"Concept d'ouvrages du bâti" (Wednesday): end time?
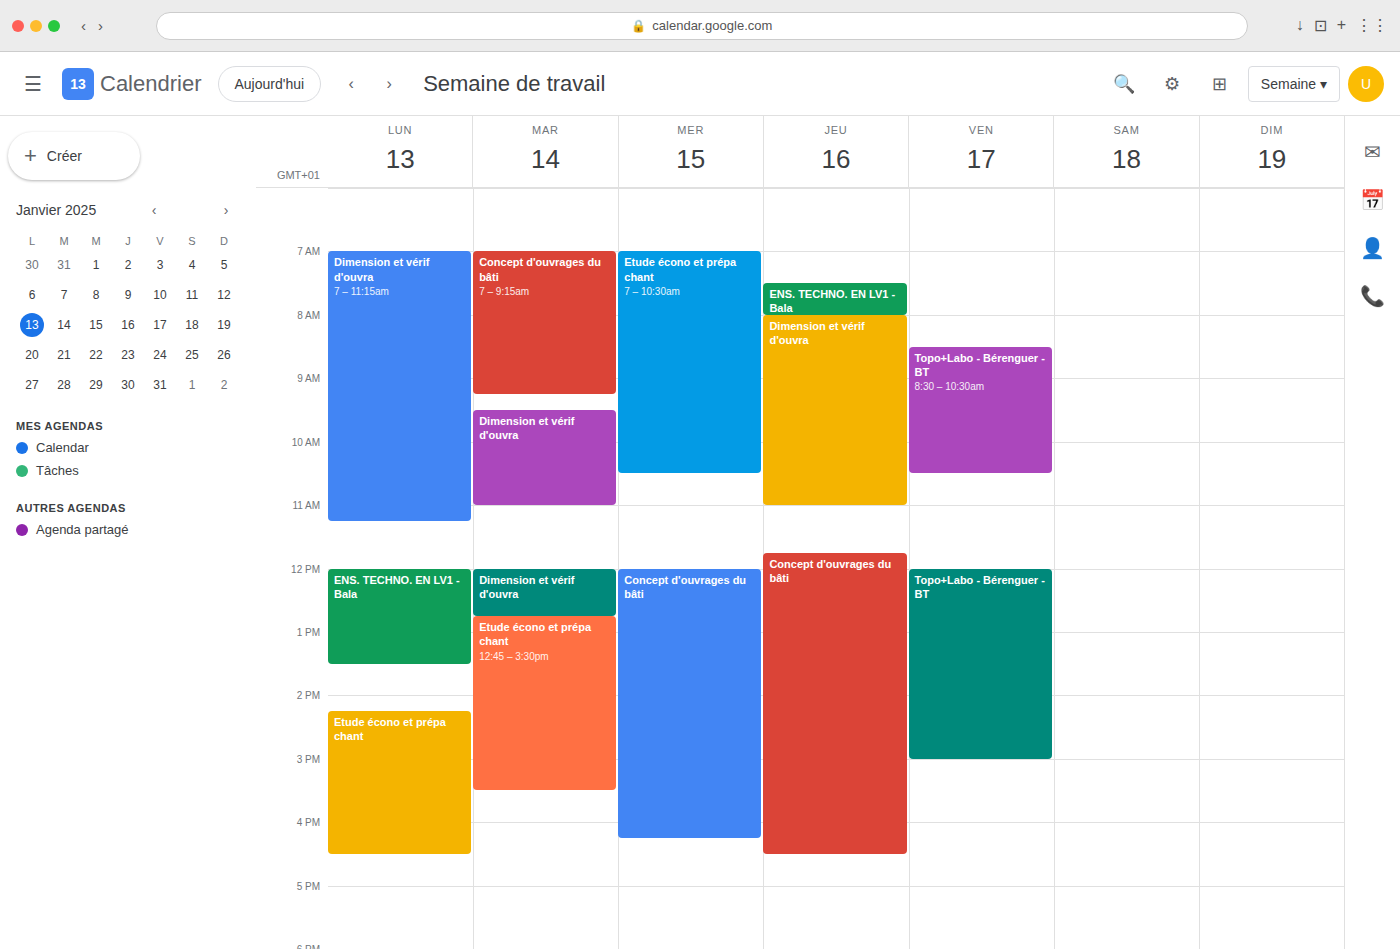
4:15 PM